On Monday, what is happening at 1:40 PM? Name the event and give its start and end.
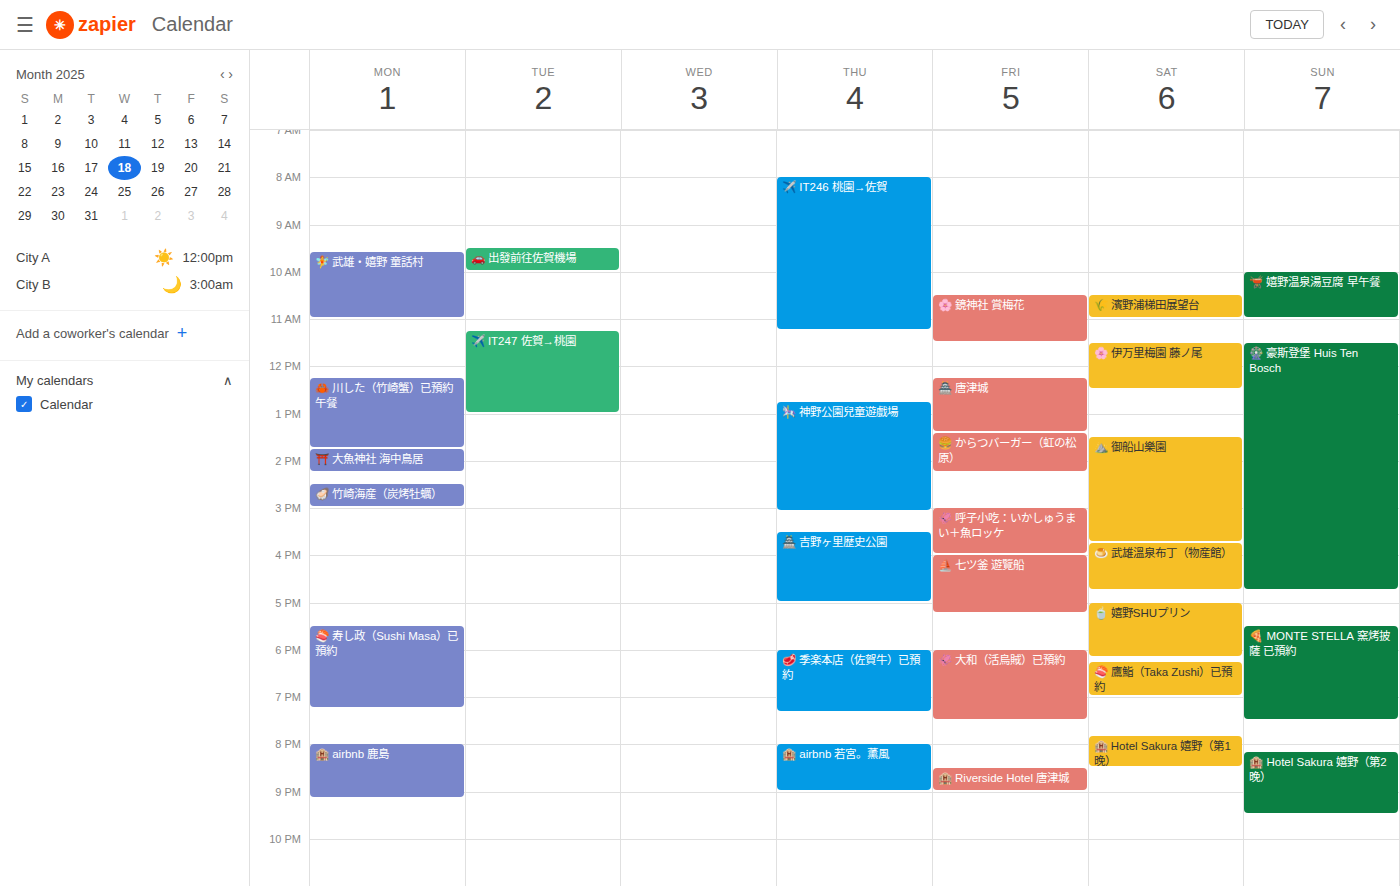
"🦀 川した（竹崎蟹）已預約 午餐", 12:15 PM to 1:45 PM